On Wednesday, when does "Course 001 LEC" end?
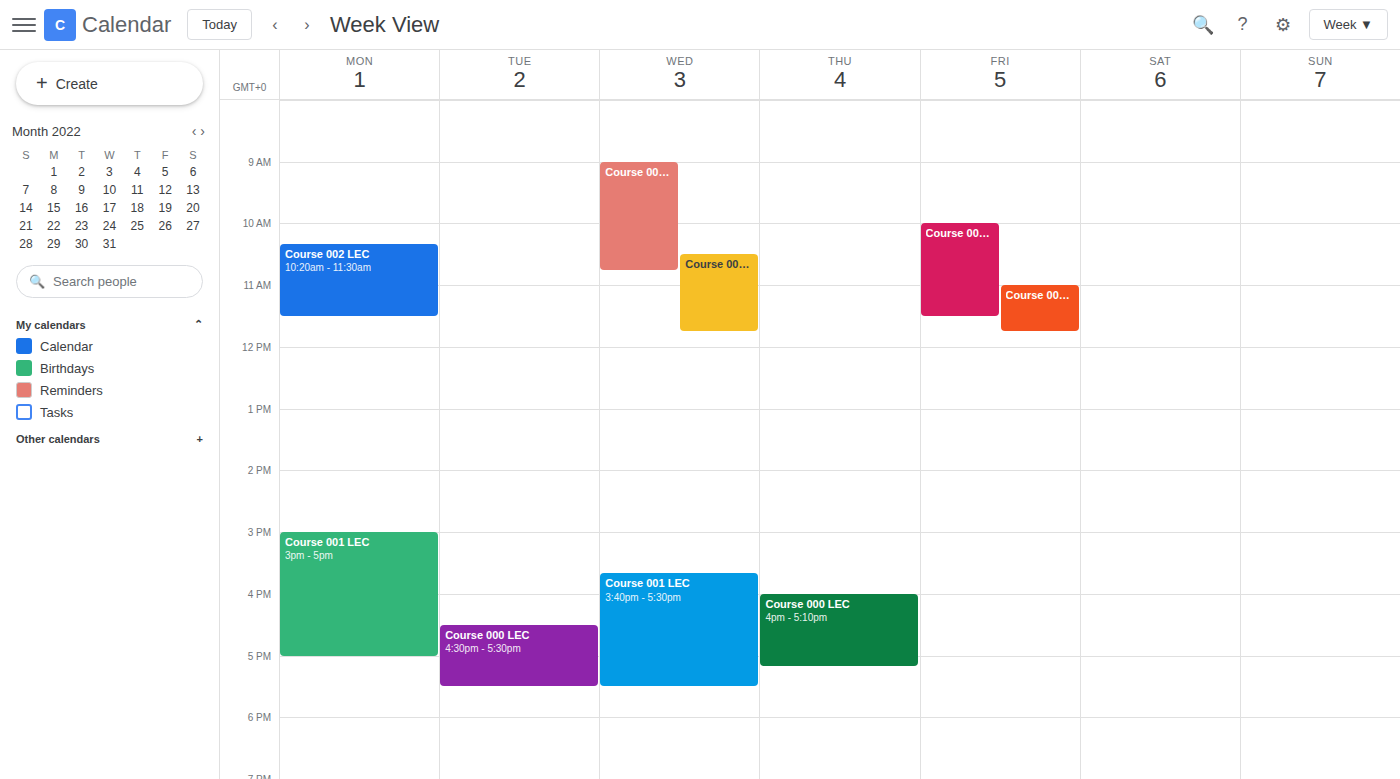
5:30 PM